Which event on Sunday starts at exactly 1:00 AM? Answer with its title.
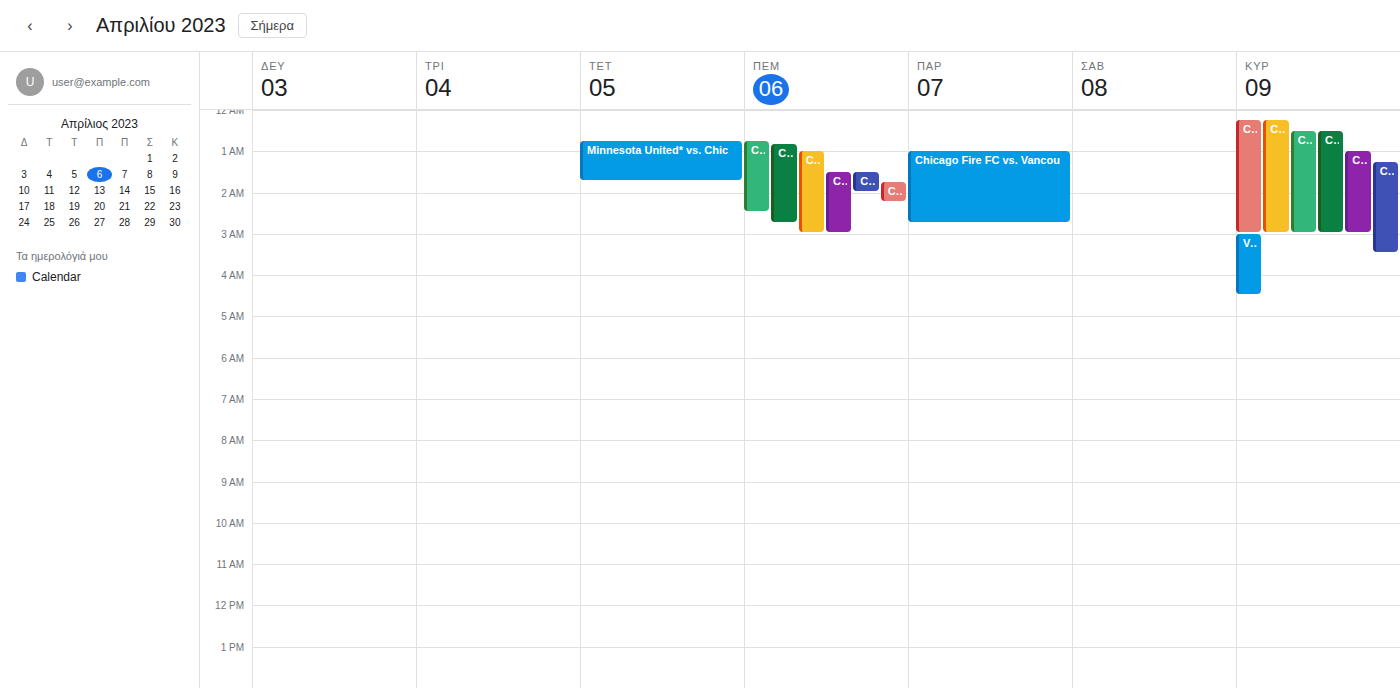
"Chicago Fire FC* vs. New E"